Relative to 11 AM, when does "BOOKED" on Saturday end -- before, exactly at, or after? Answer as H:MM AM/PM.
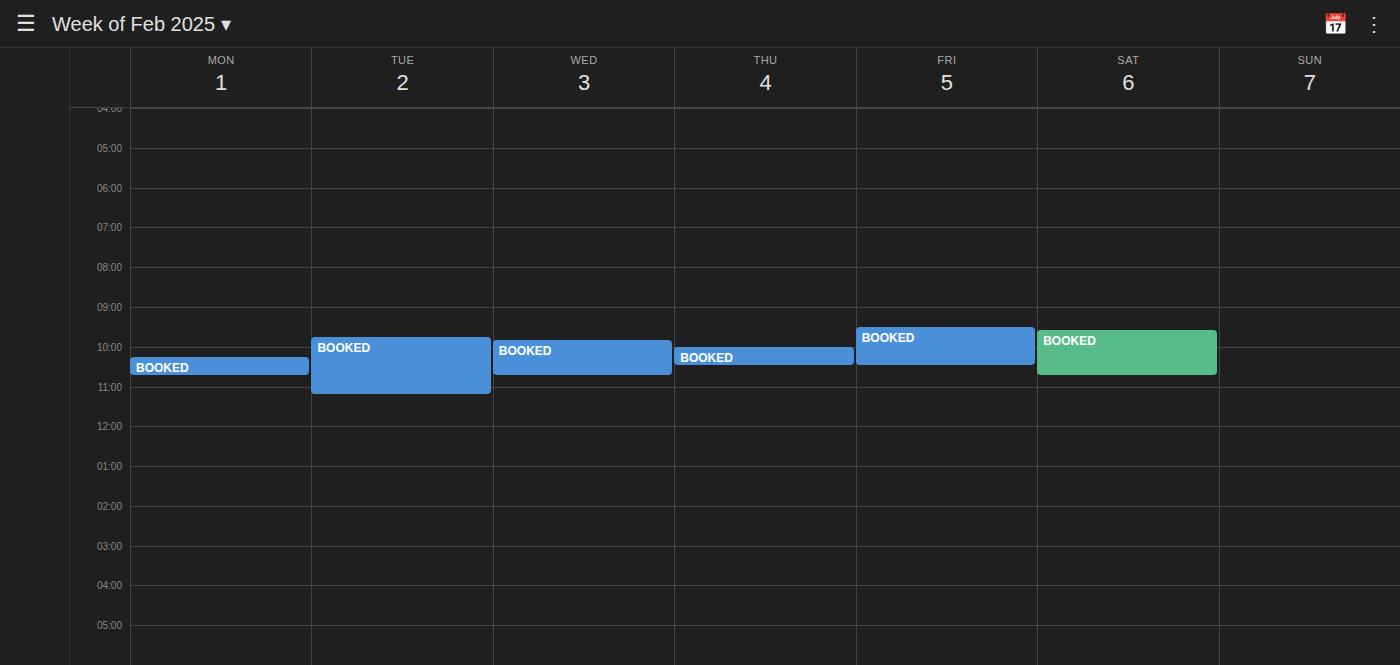
10:45 AM -- before 11 AM, 15 minutes above the 11 AM line.